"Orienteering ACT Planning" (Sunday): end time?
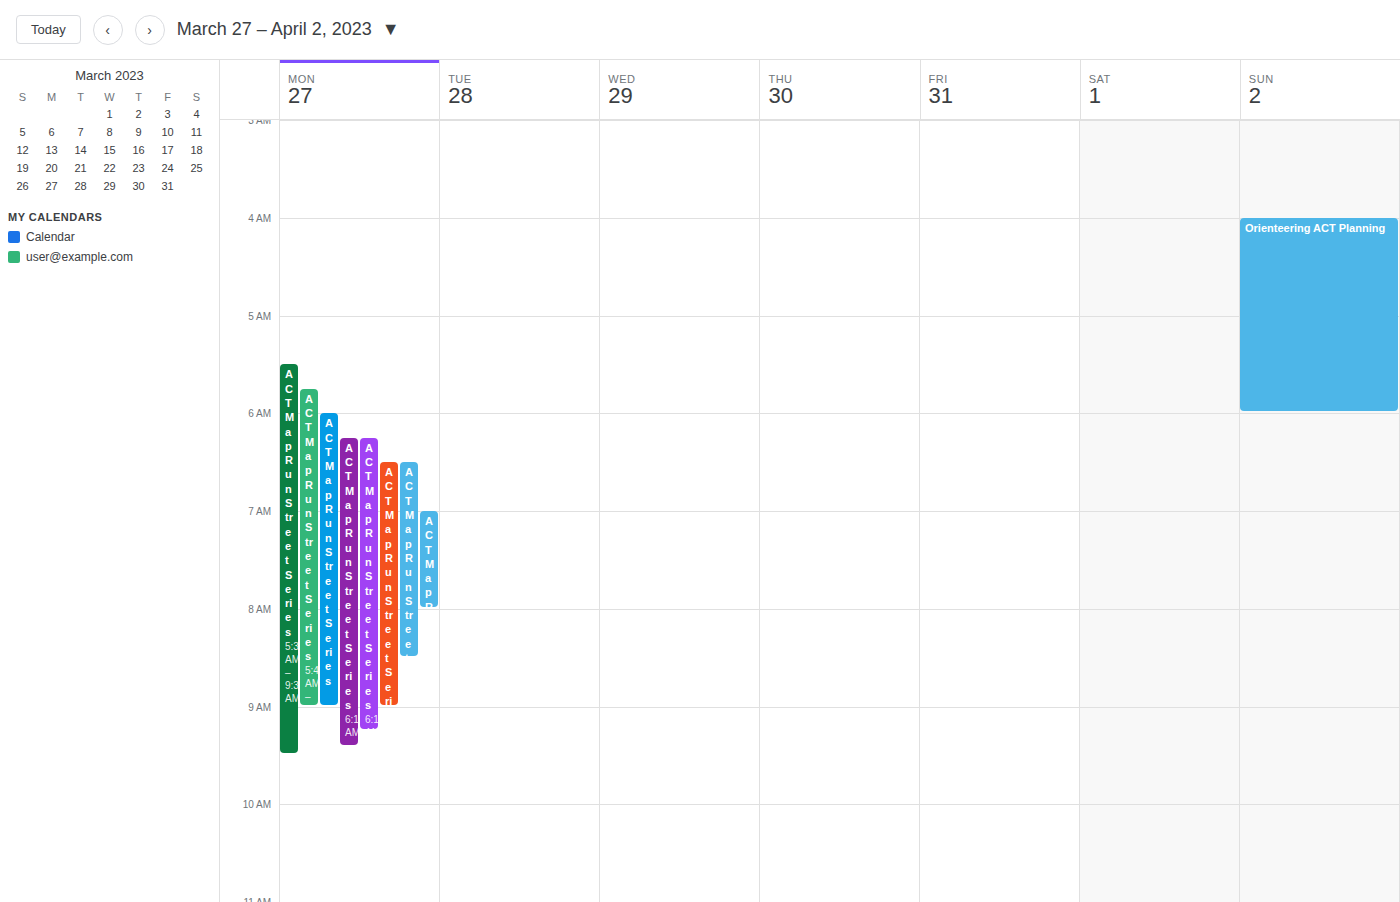
6:00 AM